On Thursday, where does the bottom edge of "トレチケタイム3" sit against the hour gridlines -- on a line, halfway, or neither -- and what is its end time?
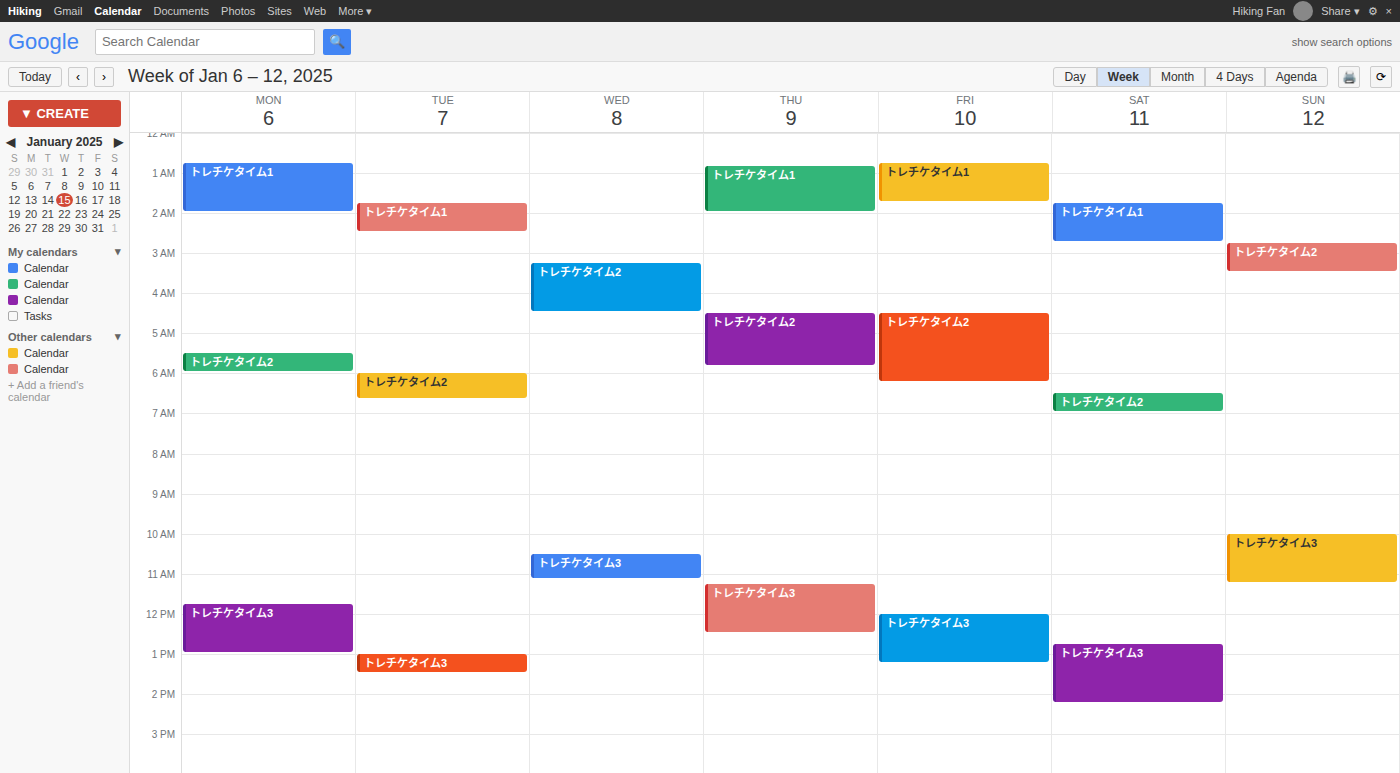
12:30 PM -- halfway between the 12 PM and 1 PM lines.